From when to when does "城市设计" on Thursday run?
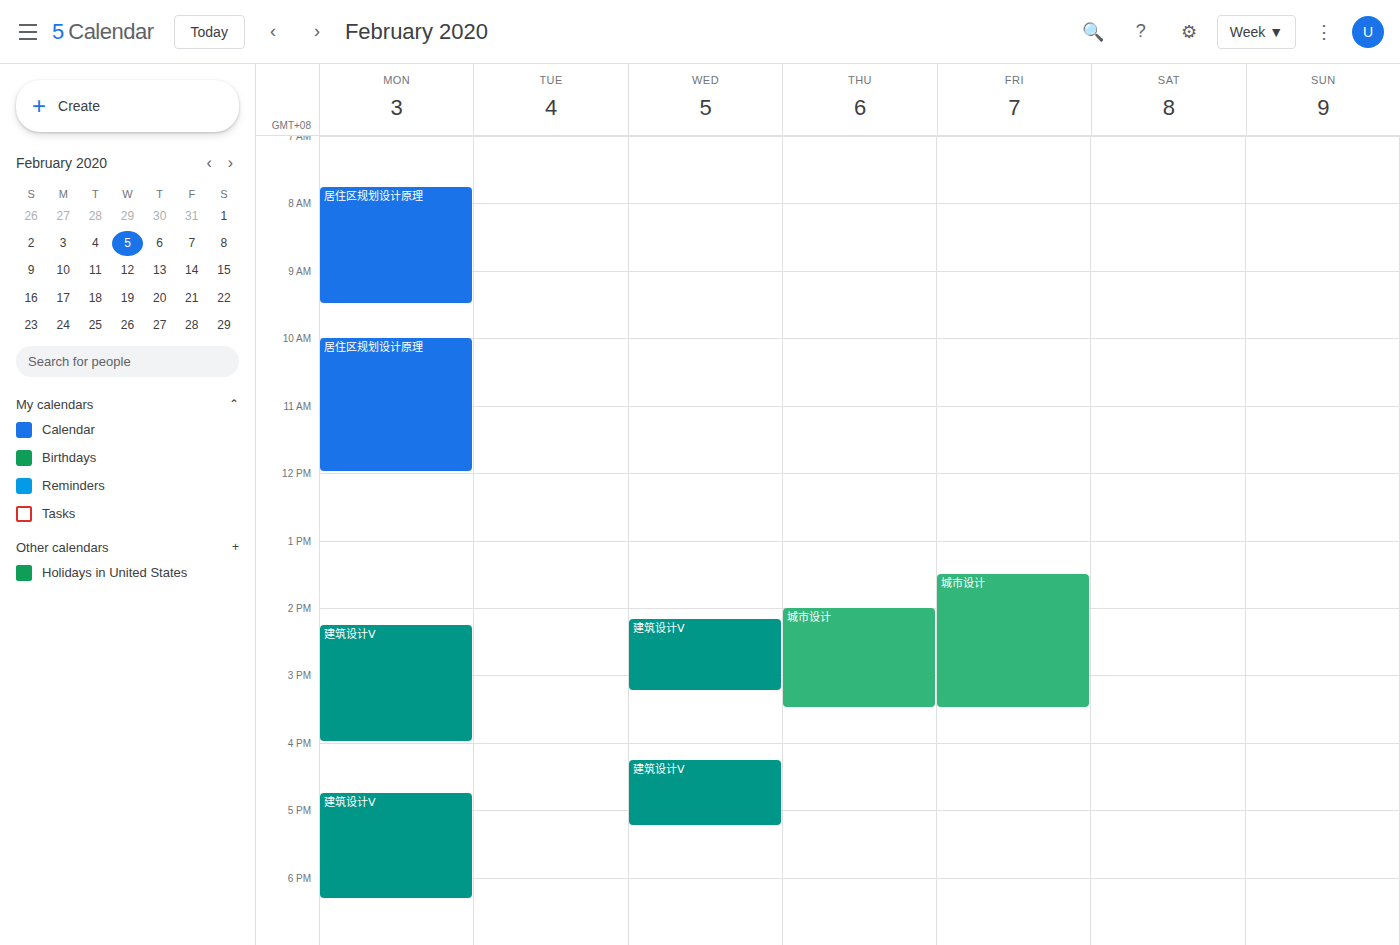
2:00 PM to 3:30 PM